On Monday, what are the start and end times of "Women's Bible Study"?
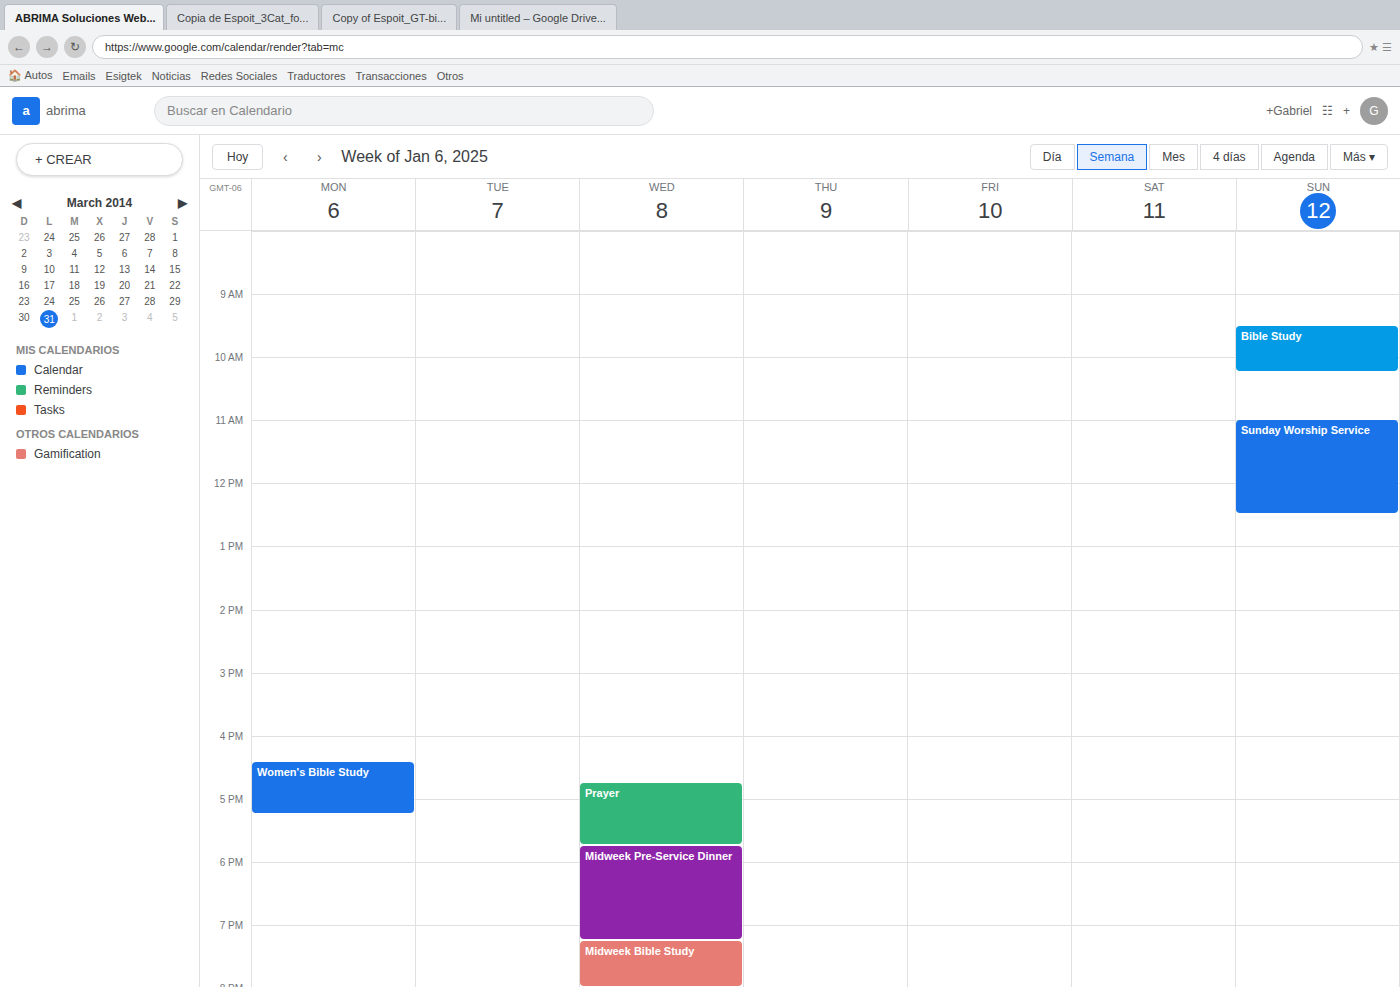
4:25 PM to 5:15 PM